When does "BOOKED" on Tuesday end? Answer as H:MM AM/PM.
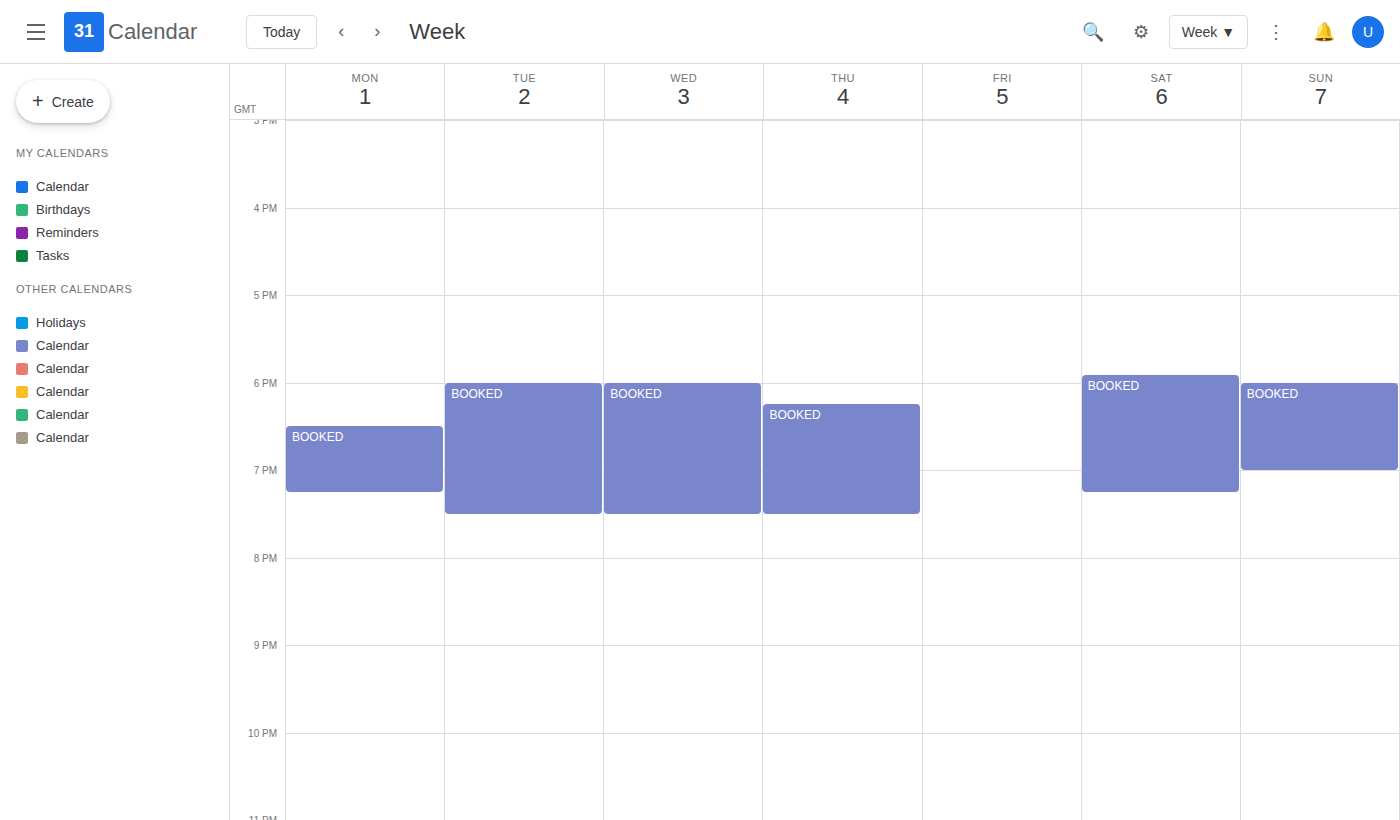
7:30 PM